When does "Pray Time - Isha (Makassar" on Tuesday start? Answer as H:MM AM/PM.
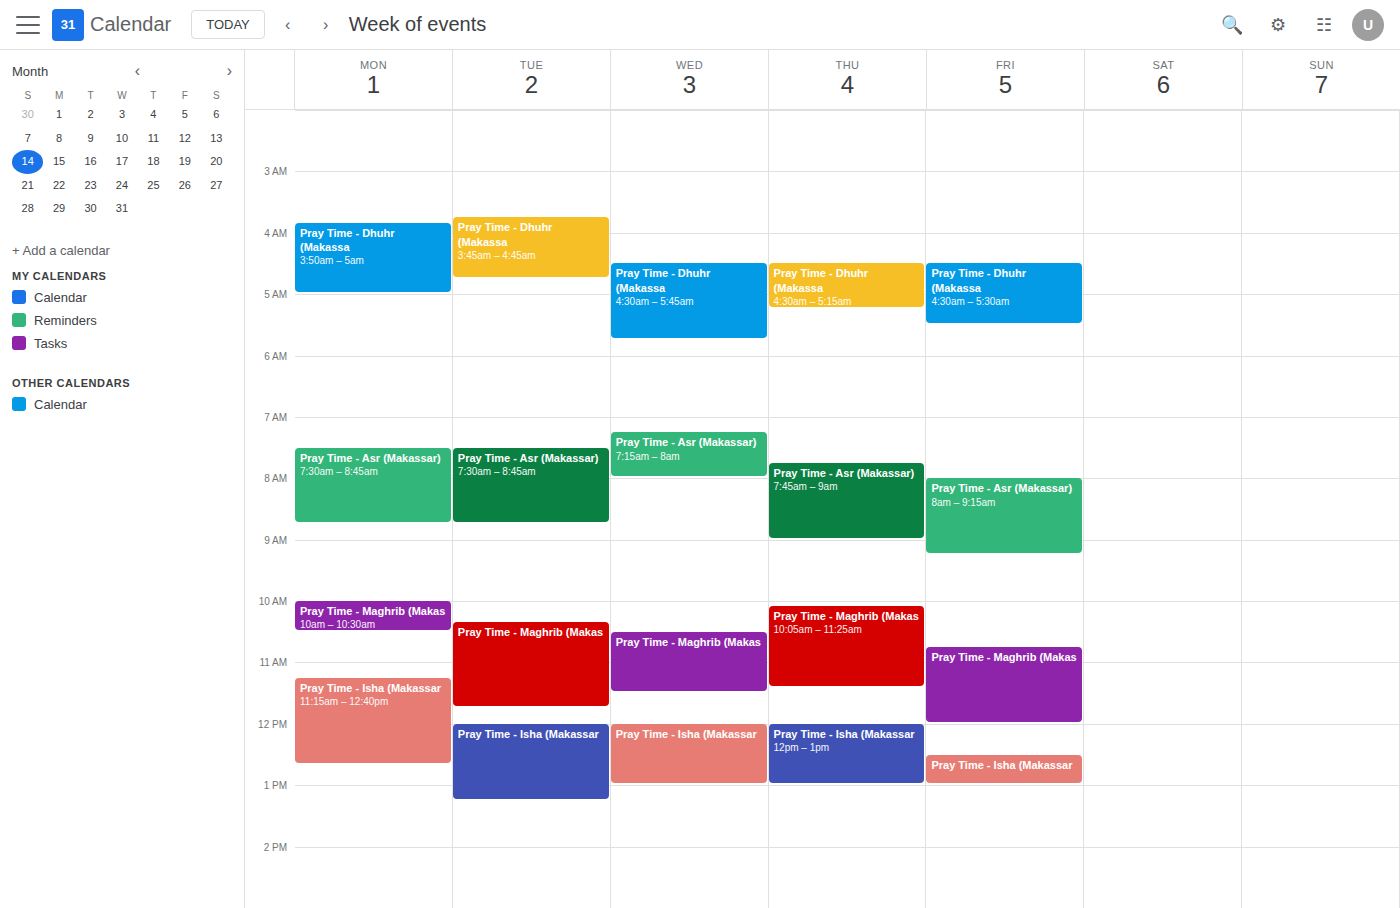
12:00 PM